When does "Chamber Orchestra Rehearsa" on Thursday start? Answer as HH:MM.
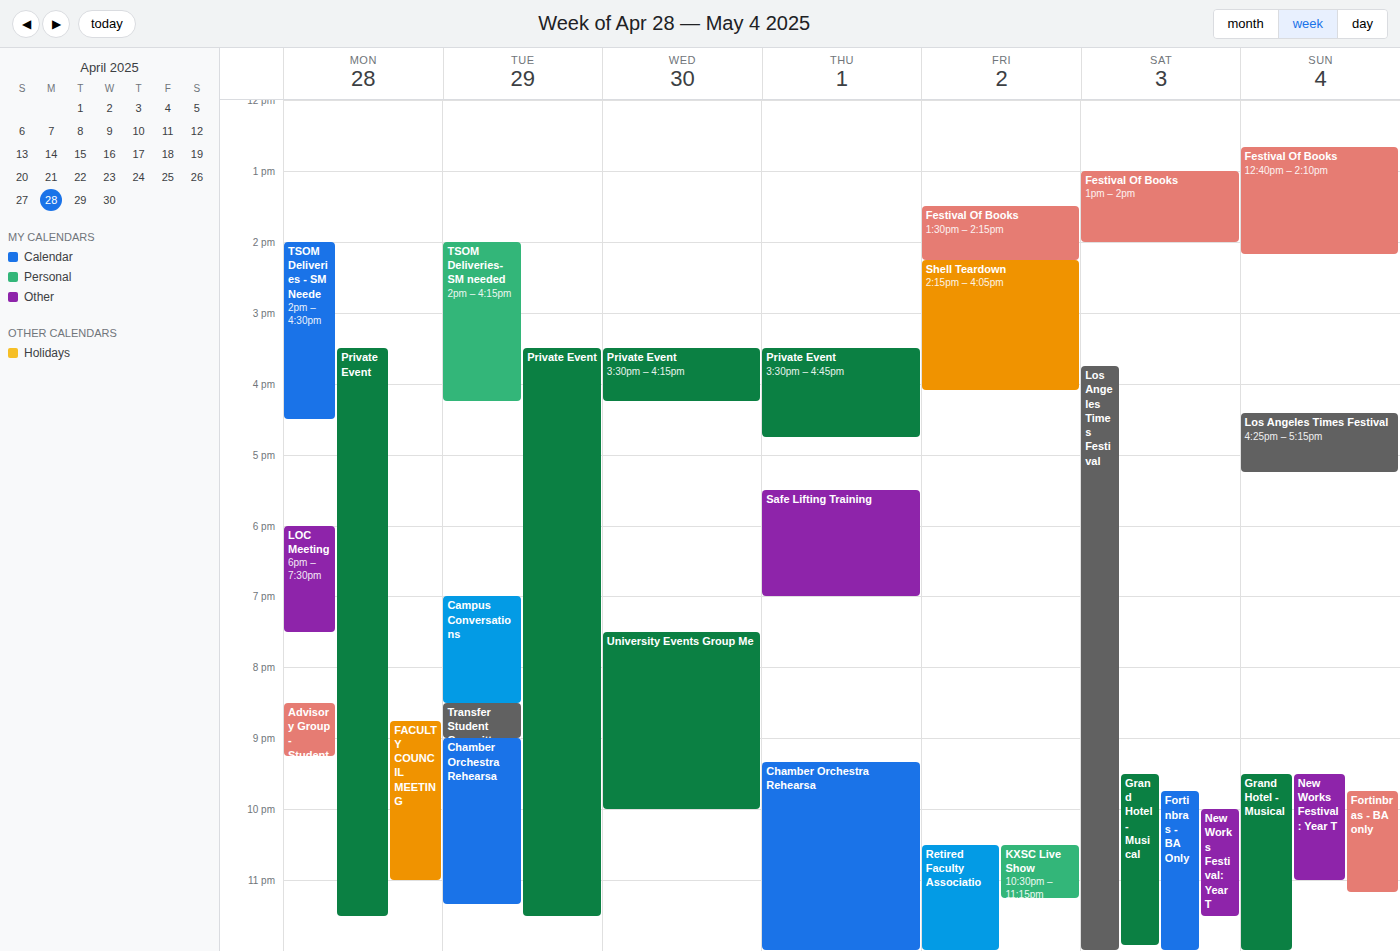
21:20